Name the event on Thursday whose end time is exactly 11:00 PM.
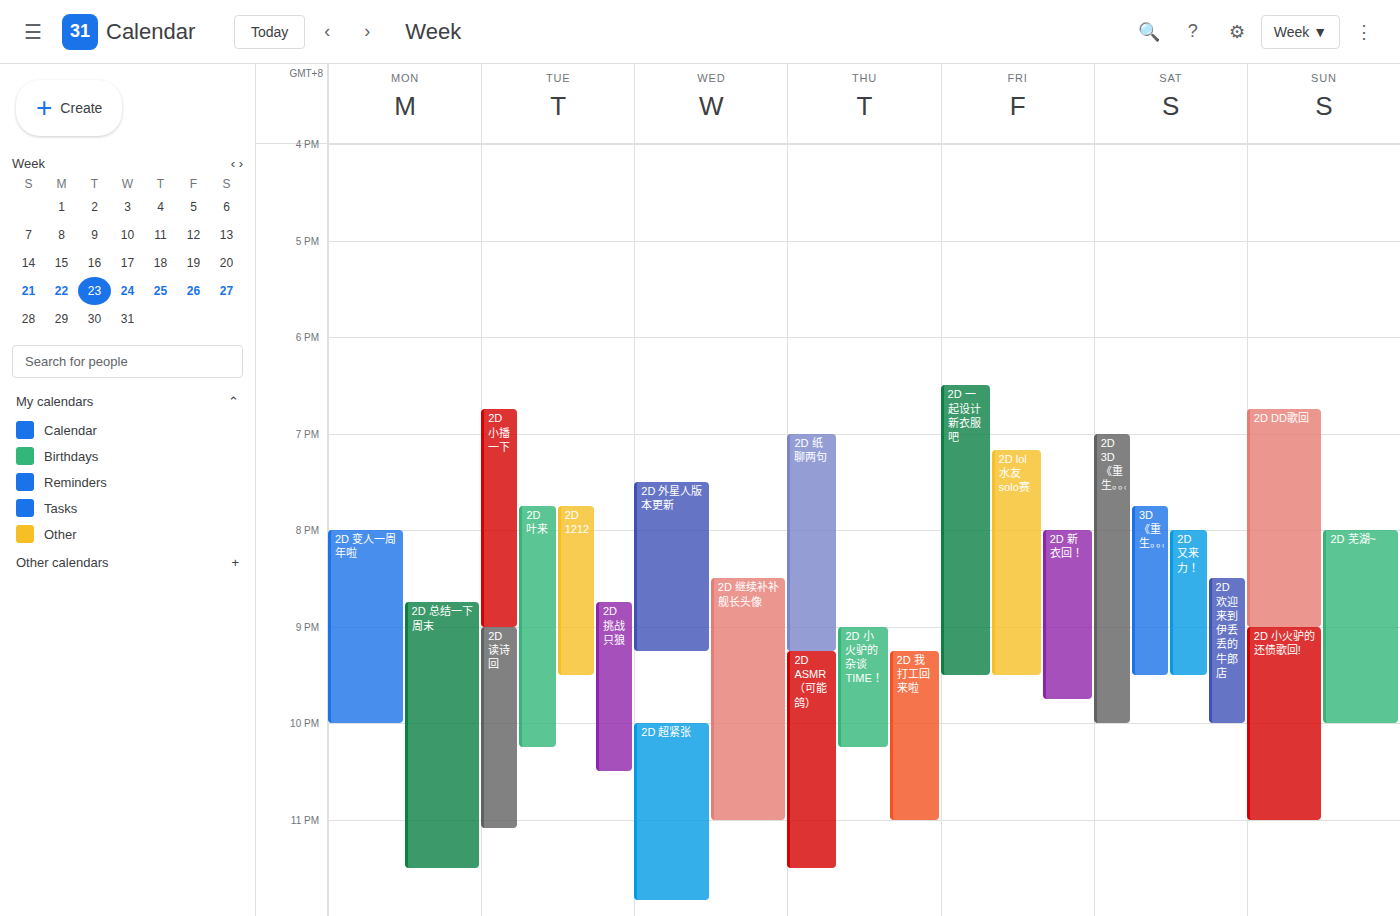
"2D 我打工回来啦"